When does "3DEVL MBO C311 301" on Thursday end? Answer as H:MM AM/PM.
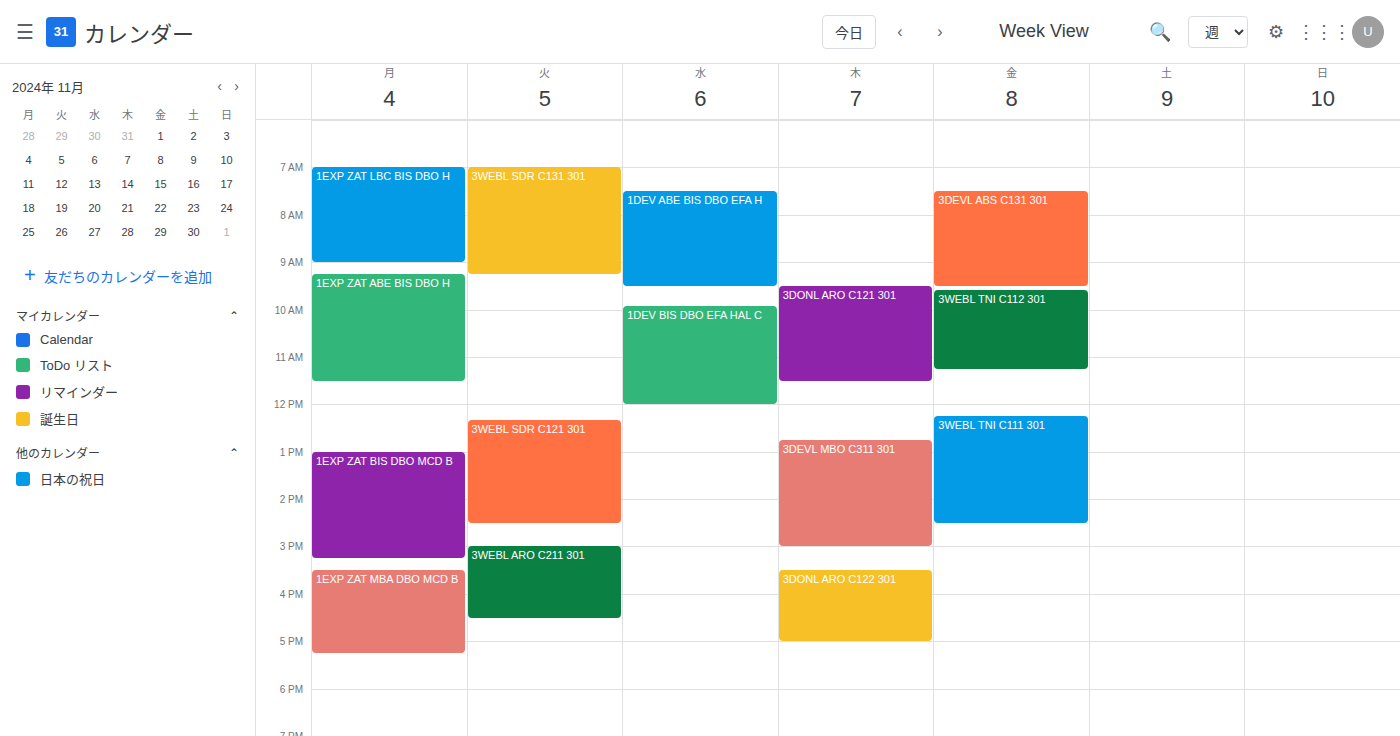
3:00 PM